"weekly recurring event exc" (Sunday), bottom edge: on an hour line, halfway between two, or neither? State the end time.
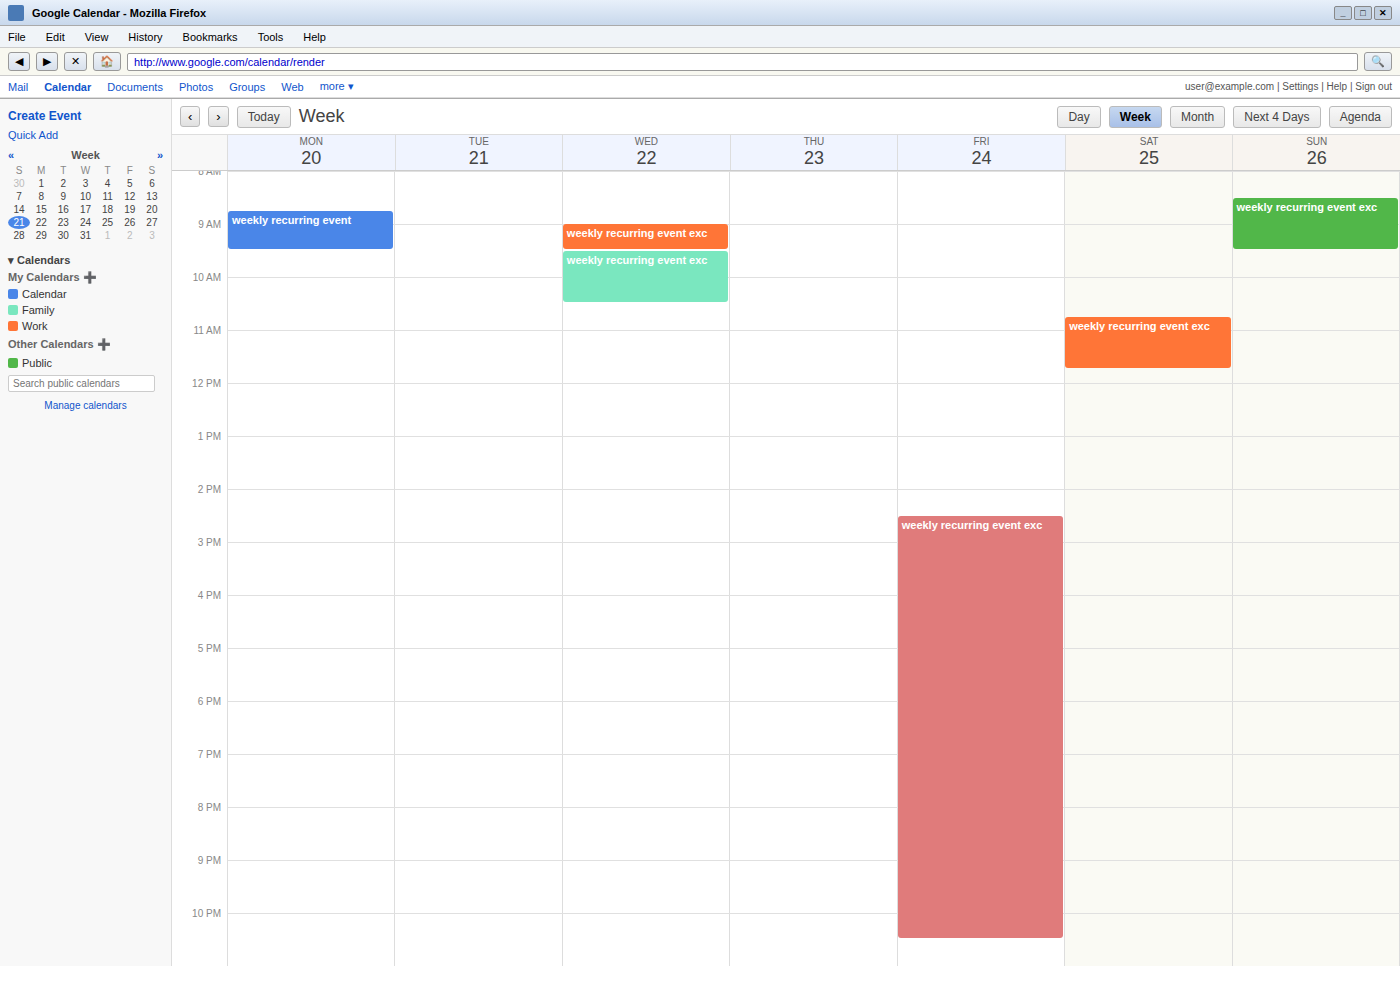
9:30 AM -- halfway between the 9 AM and 10 AM lines.